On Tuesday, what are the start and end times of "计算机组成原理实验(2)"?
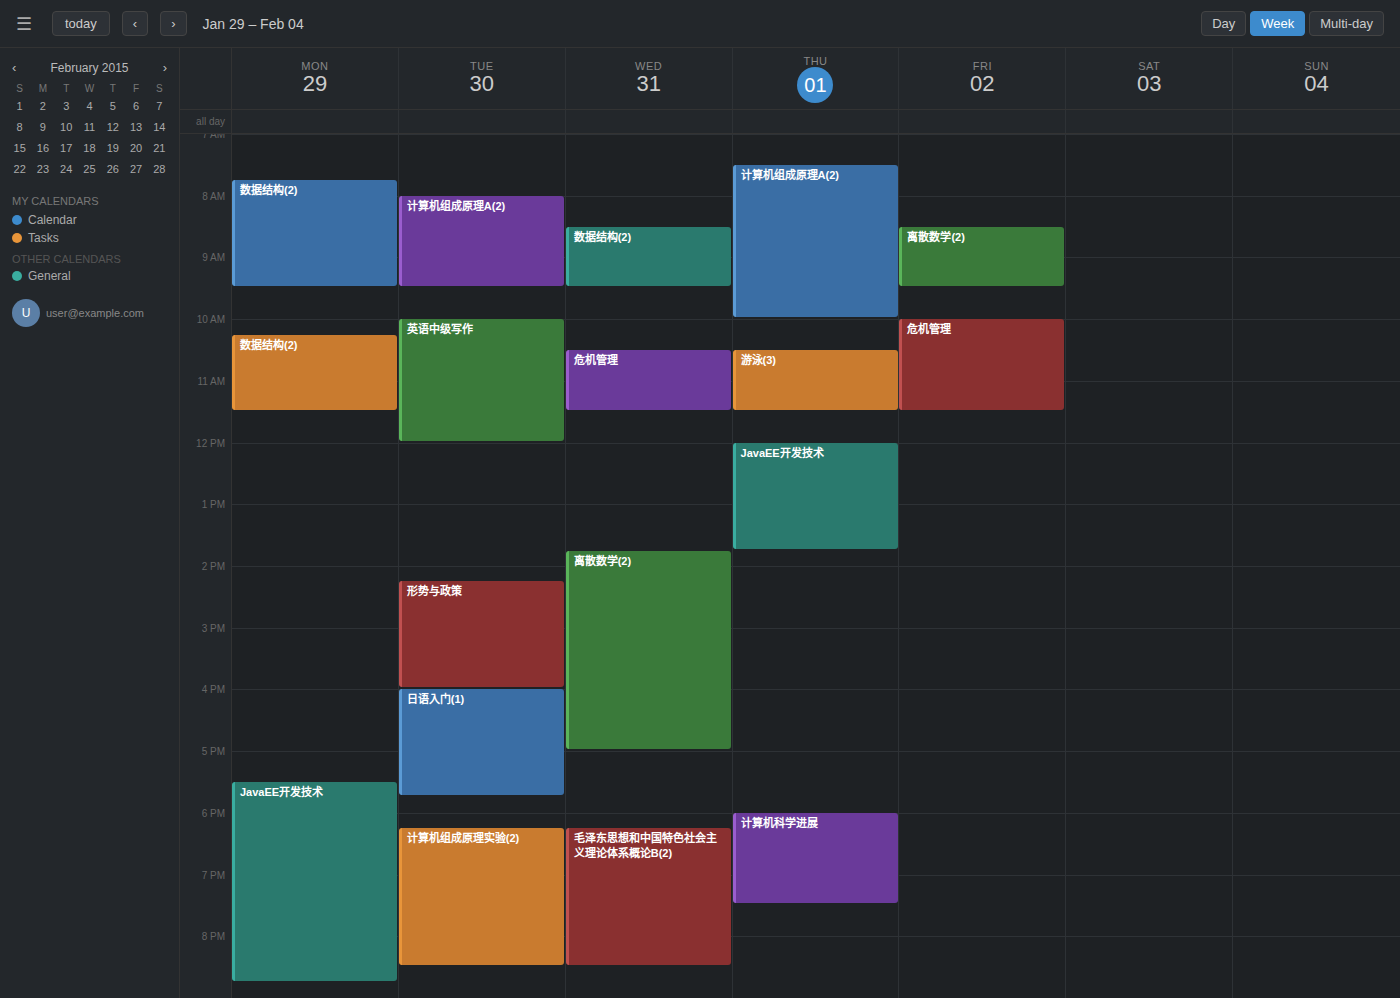
6:15 PM to 8:30 PM